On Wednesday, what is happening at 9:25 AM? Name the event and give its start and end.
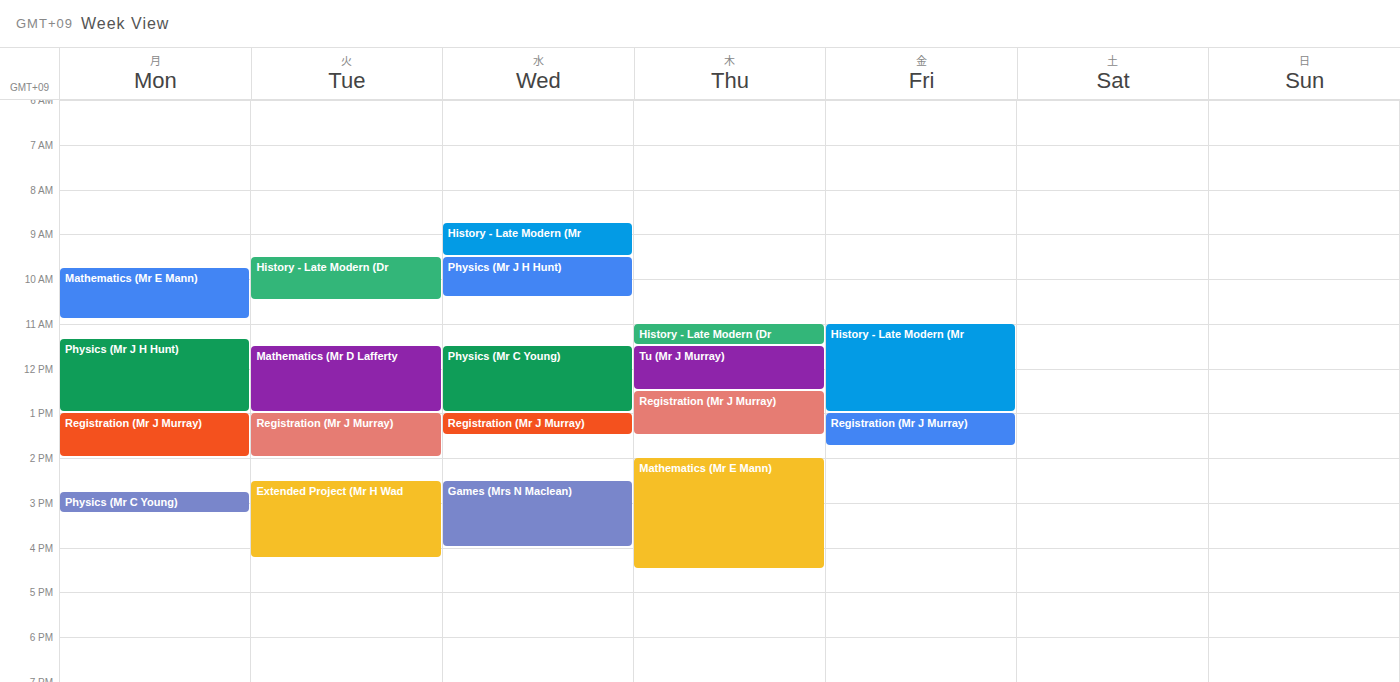
"History - Late Modern (Mr", 8:45 AM to 9:30 AM